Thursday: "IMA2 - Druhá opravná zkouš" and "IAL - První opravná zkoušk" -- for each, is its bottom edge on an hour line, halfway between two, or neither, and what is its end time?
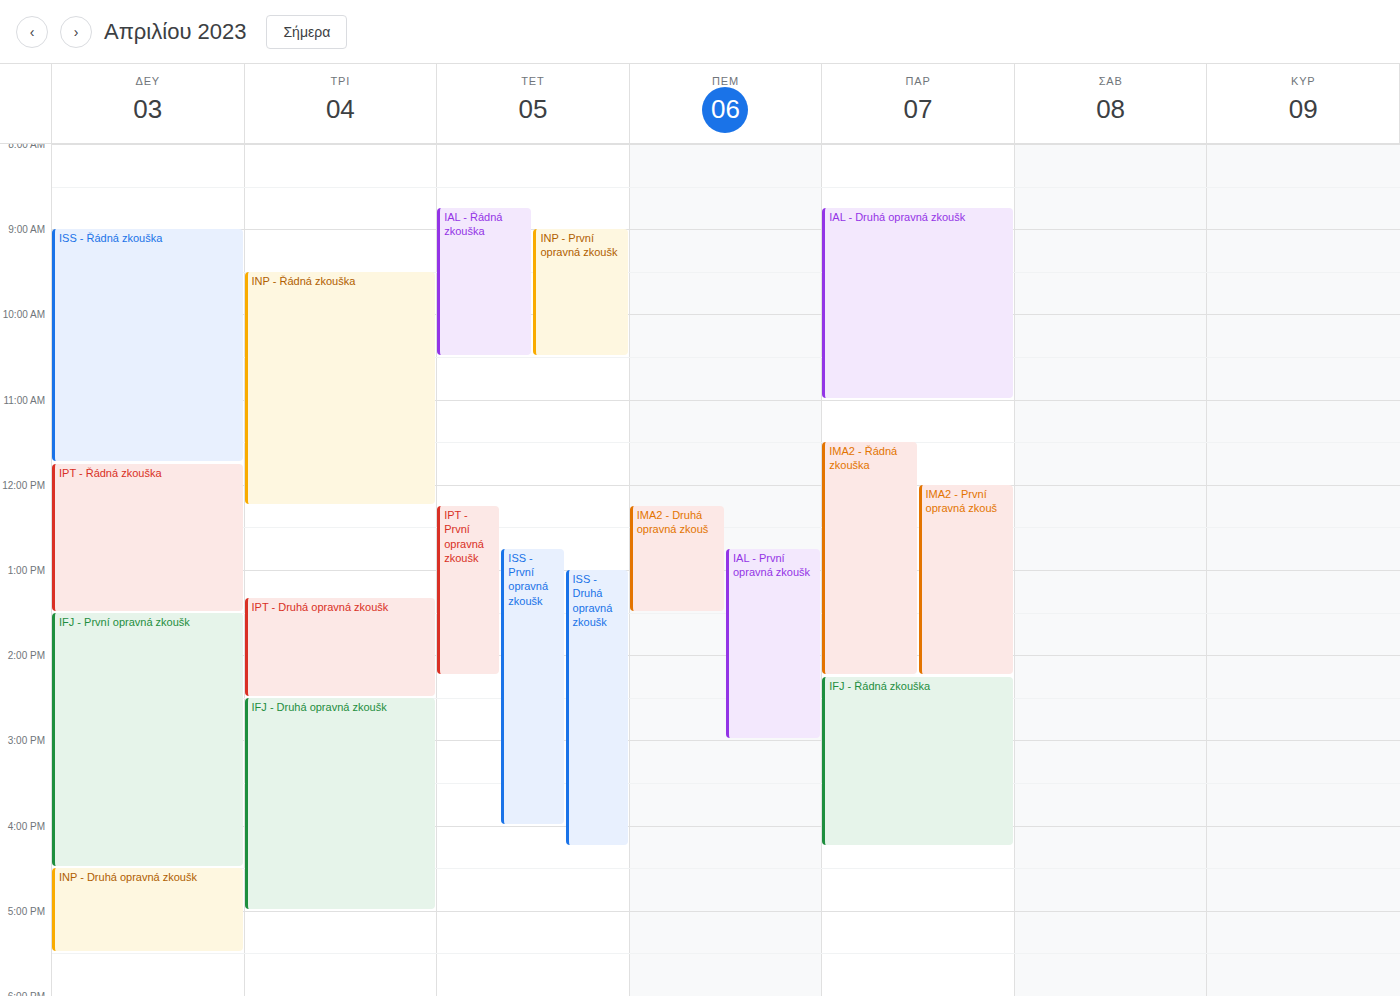
"IMA2 - Druhá opravná zkouš": 1:30 PM, halfway between the 1 PM and 2 PM lines. "IAL - První opravná zkoušk": 3:00 PM, exactly on the 3 PM line.